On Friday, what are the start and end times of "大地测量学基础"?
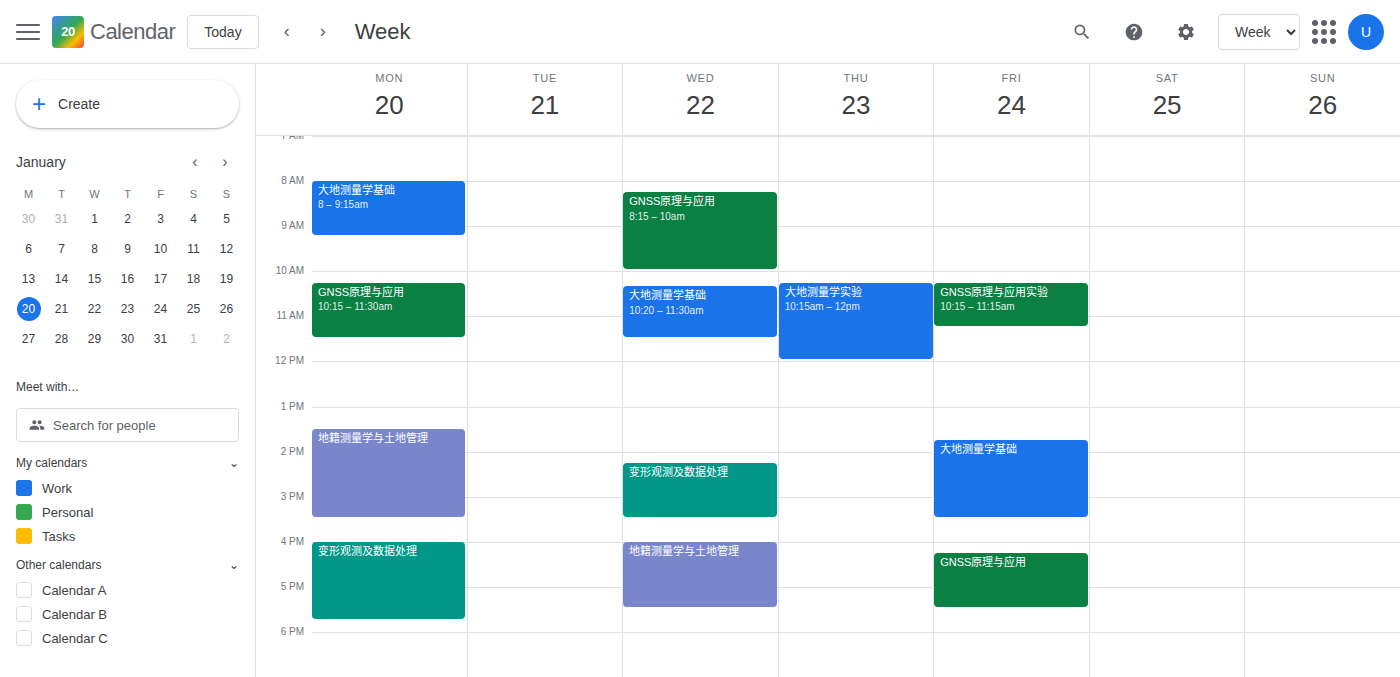
1:45 PM to 3:30 PM